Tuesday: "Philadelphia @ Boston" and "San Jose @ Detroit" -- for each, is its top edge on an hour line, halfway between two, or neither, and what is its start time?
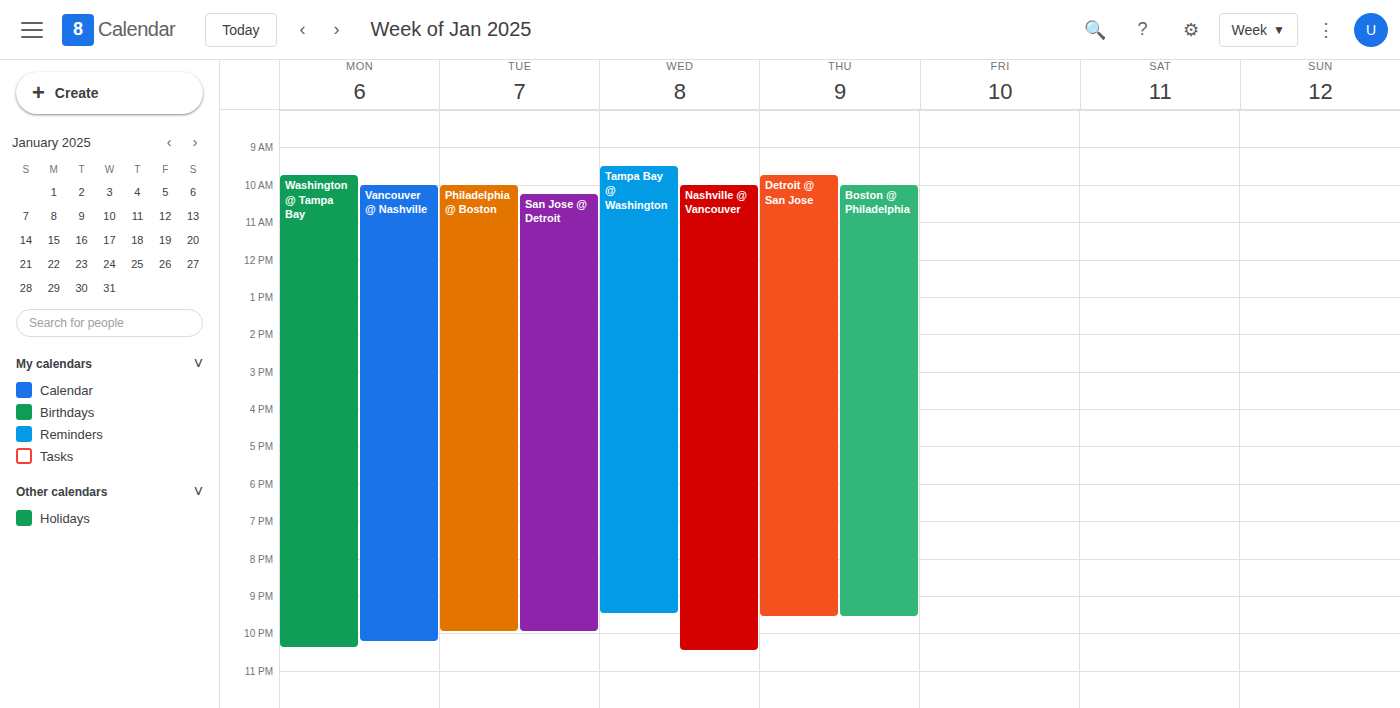
"Philadelphia @ Boston": 10:00, exactly on the 10:00 line. "San Jose @ Detroit": 10:15, neither: a quarter of the way from the 10:00 line to the 11:00 line.